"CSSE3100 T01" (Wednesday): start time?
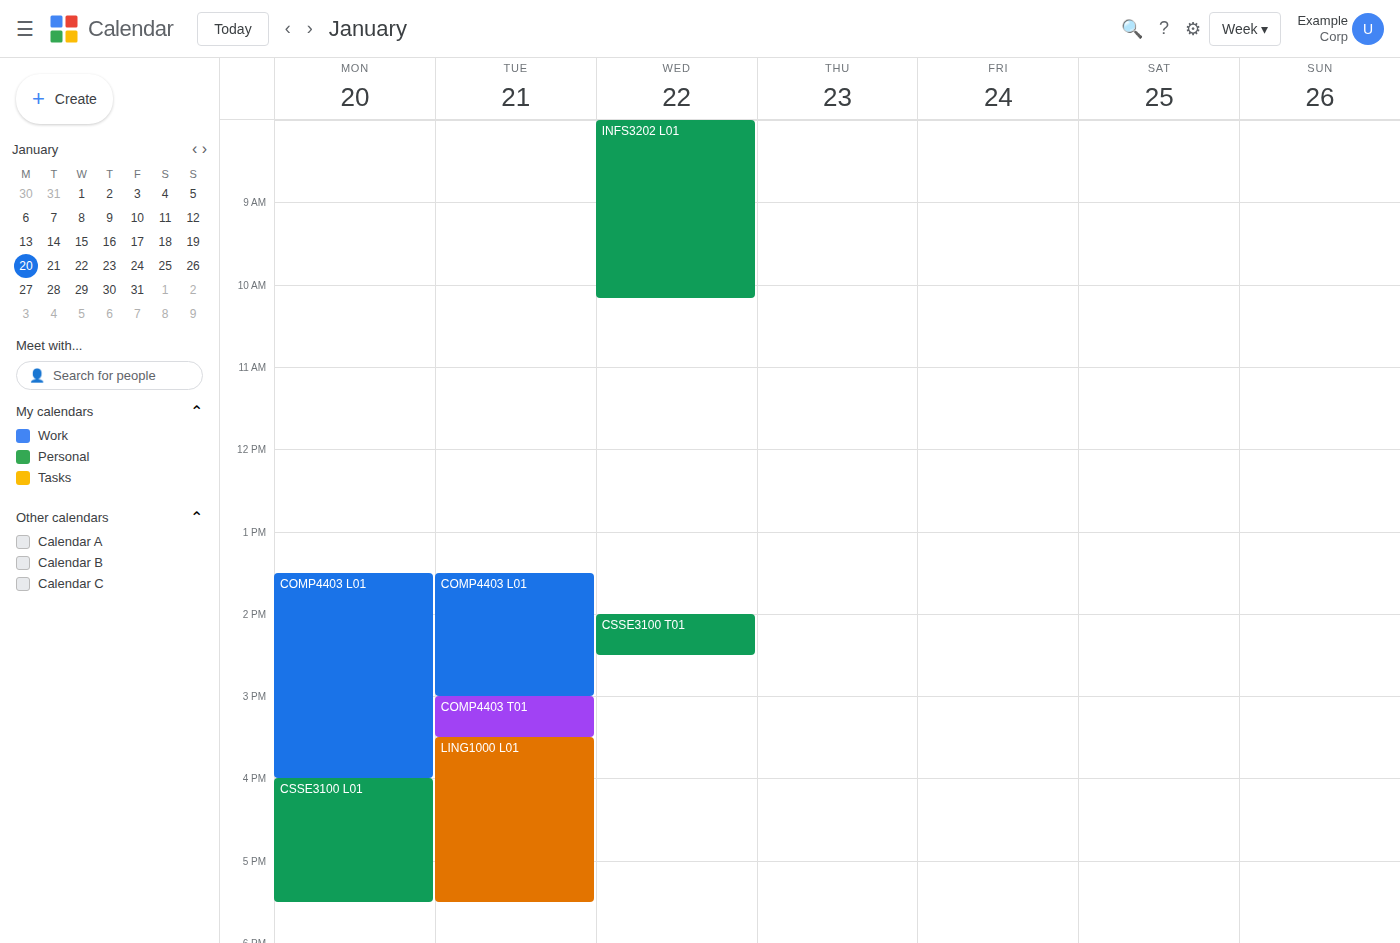
2:00 PM